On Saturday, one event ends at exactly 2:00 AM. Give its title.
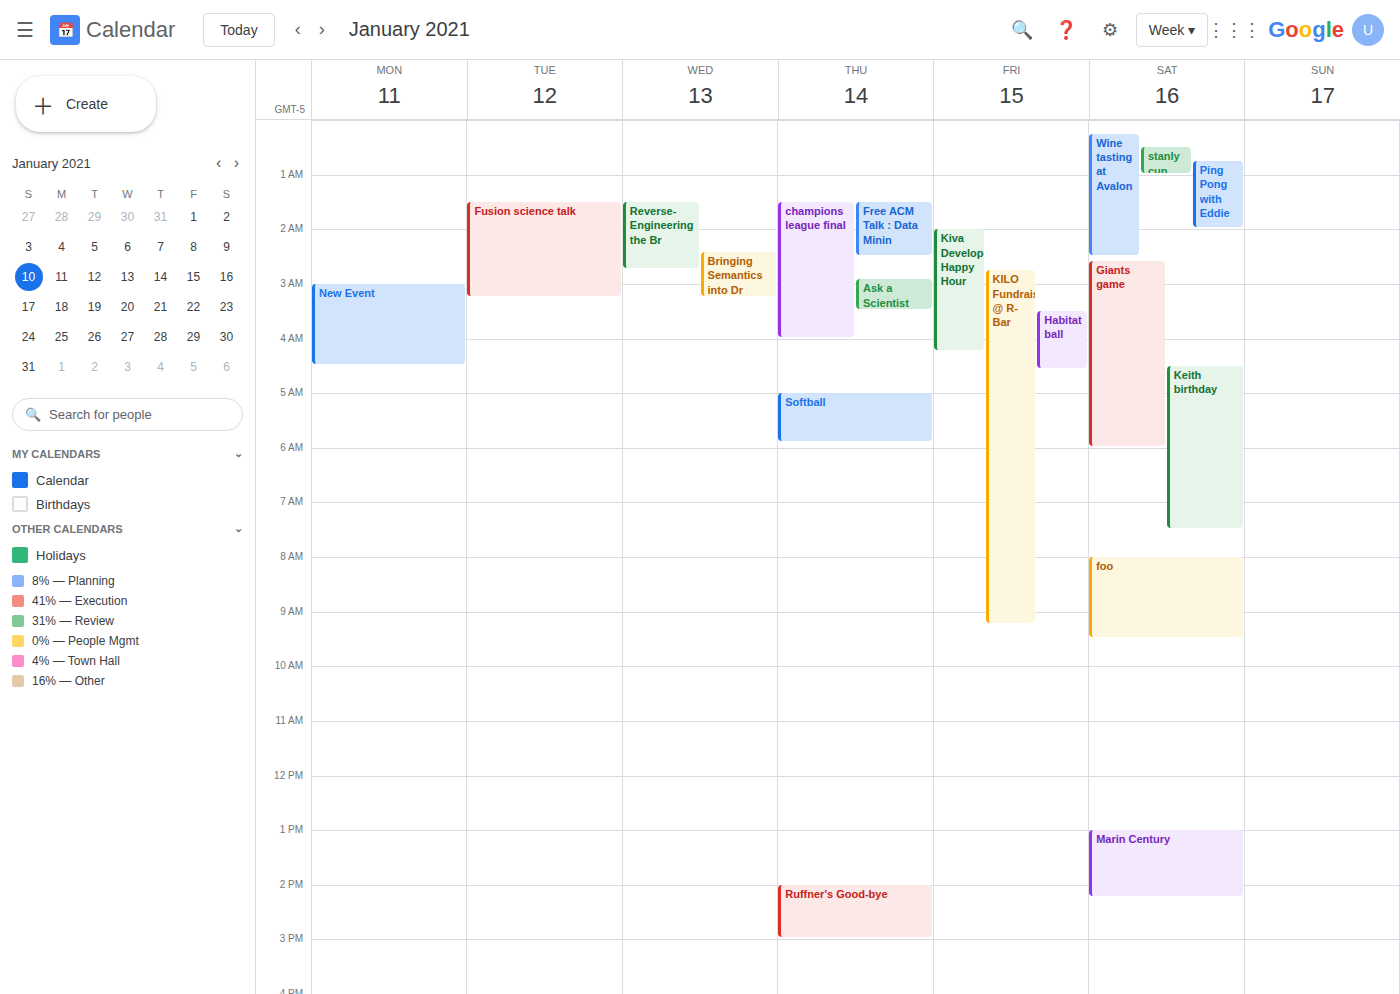
"Ping Pong with Eddie"